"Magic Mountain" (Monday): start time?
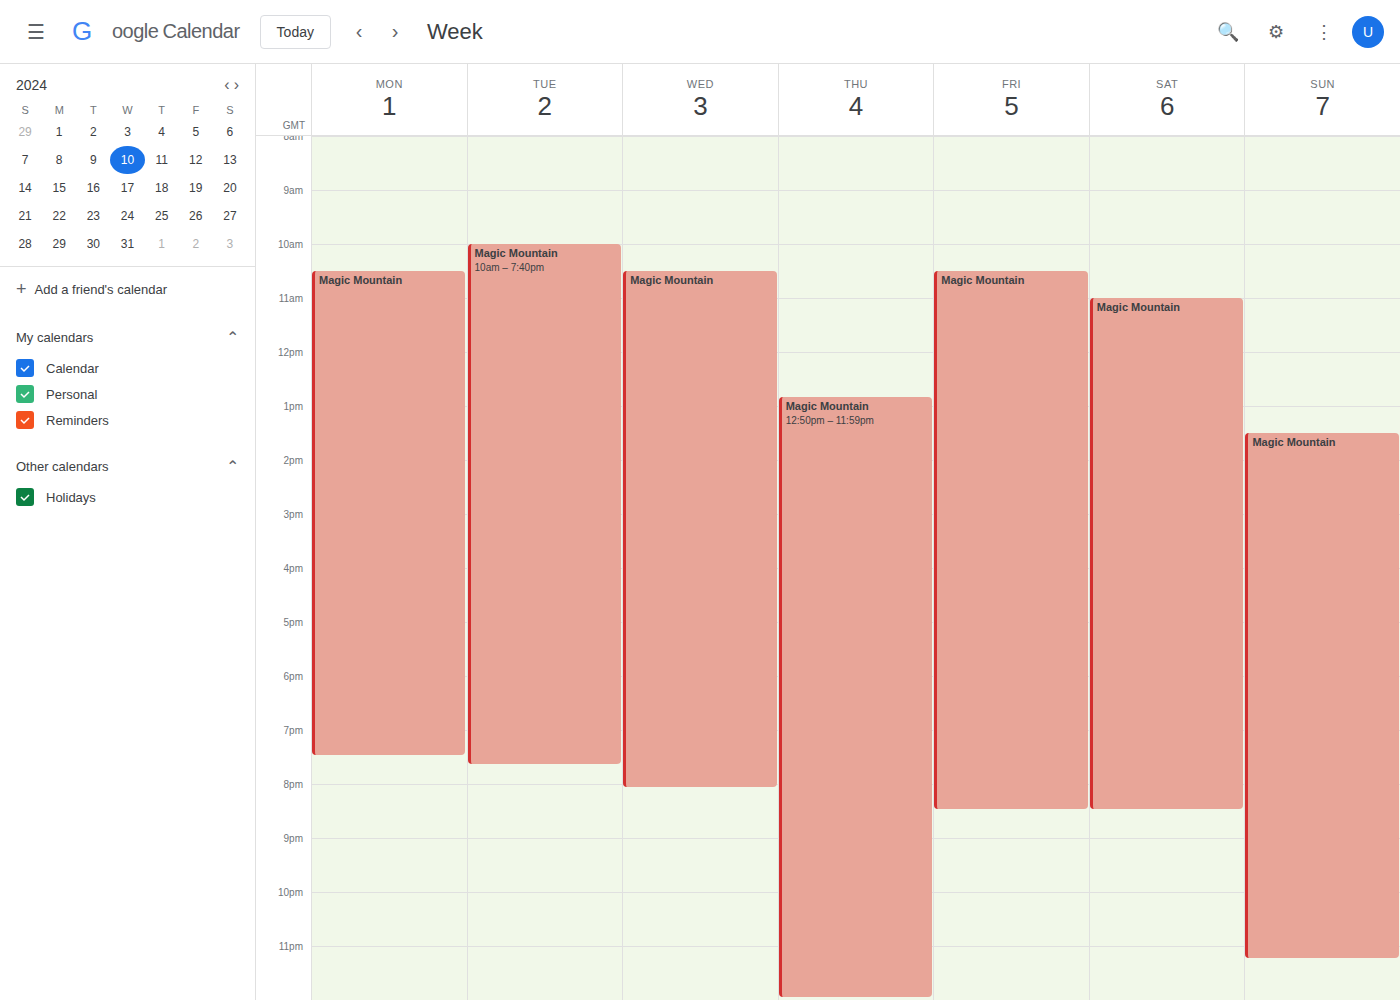
10:30 AM